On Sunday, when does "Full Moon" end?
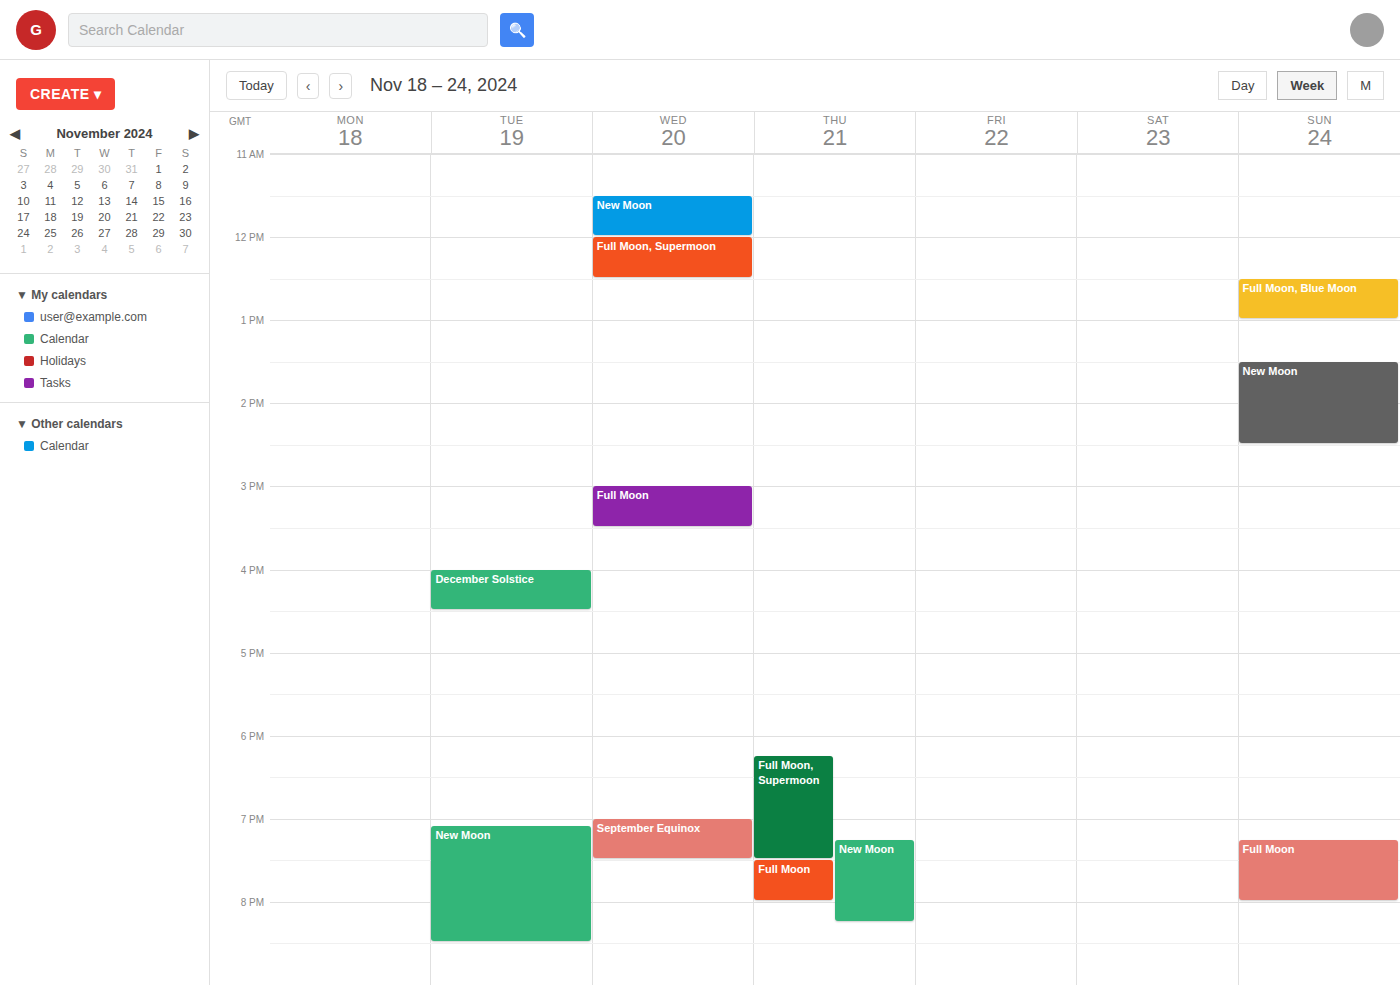
20:00